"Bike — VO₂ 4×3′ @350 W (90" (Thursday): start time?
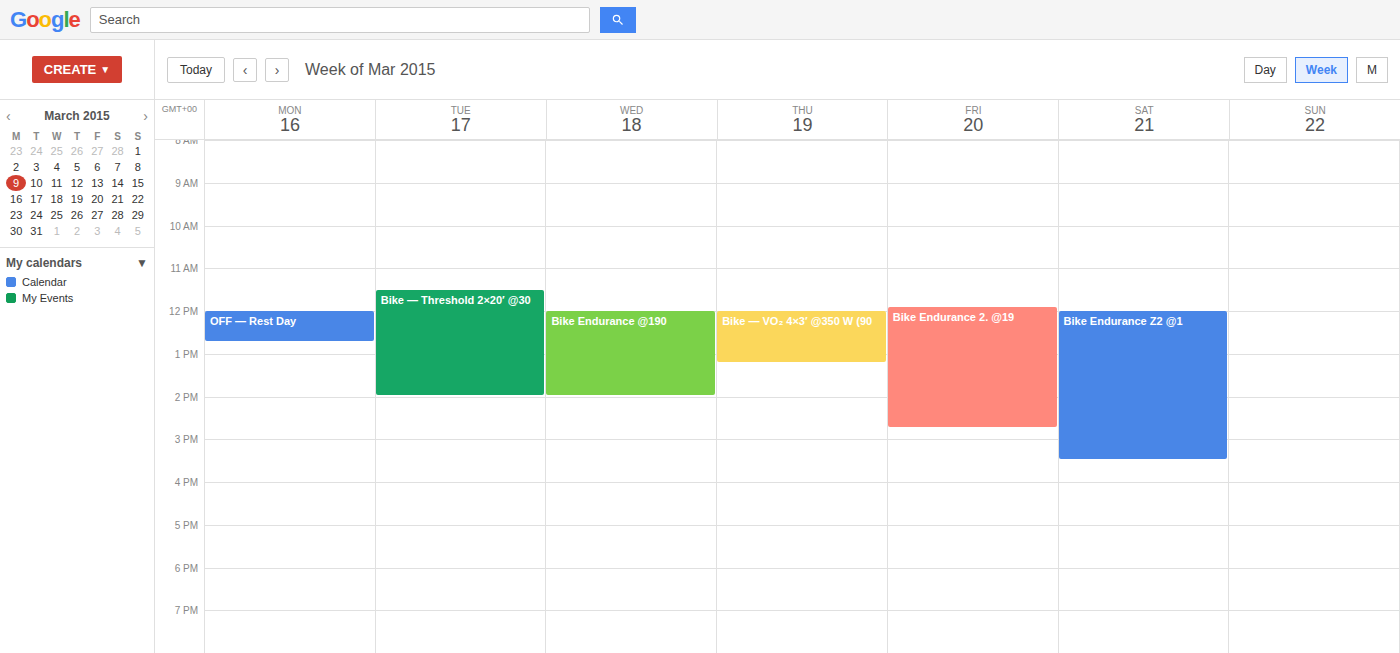
12:00 PM